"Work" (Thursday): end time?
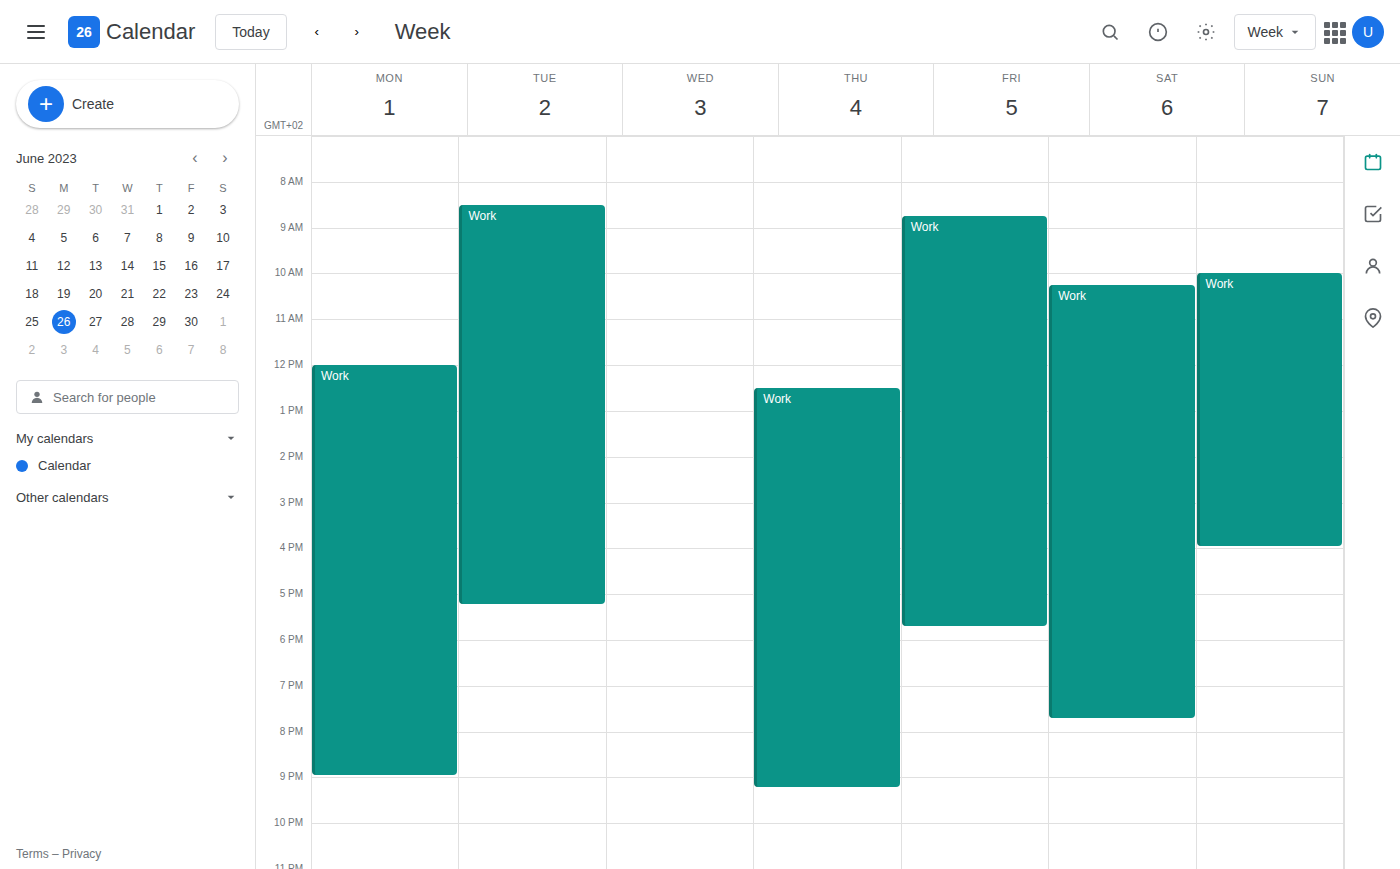
9:15 PM